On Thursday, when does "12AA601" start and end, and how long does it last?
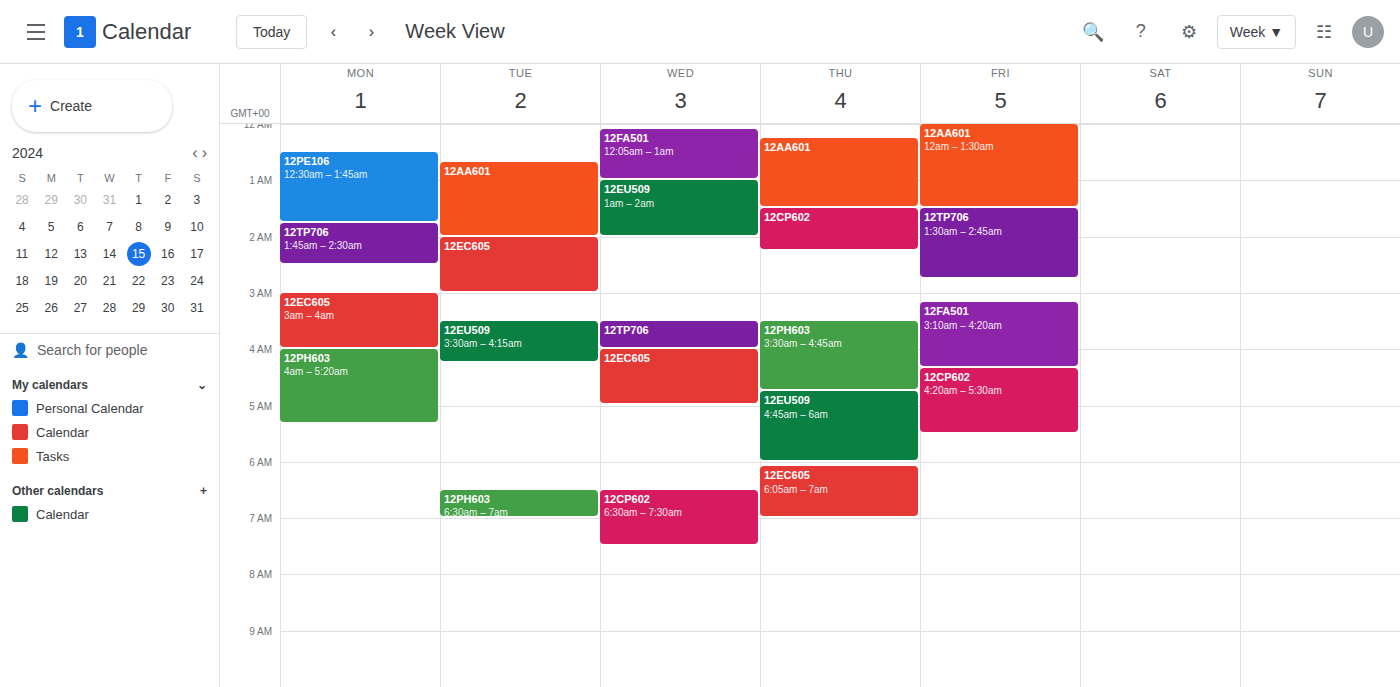
12:15 AM to 1:30 AM, 1 hour 15 minutes